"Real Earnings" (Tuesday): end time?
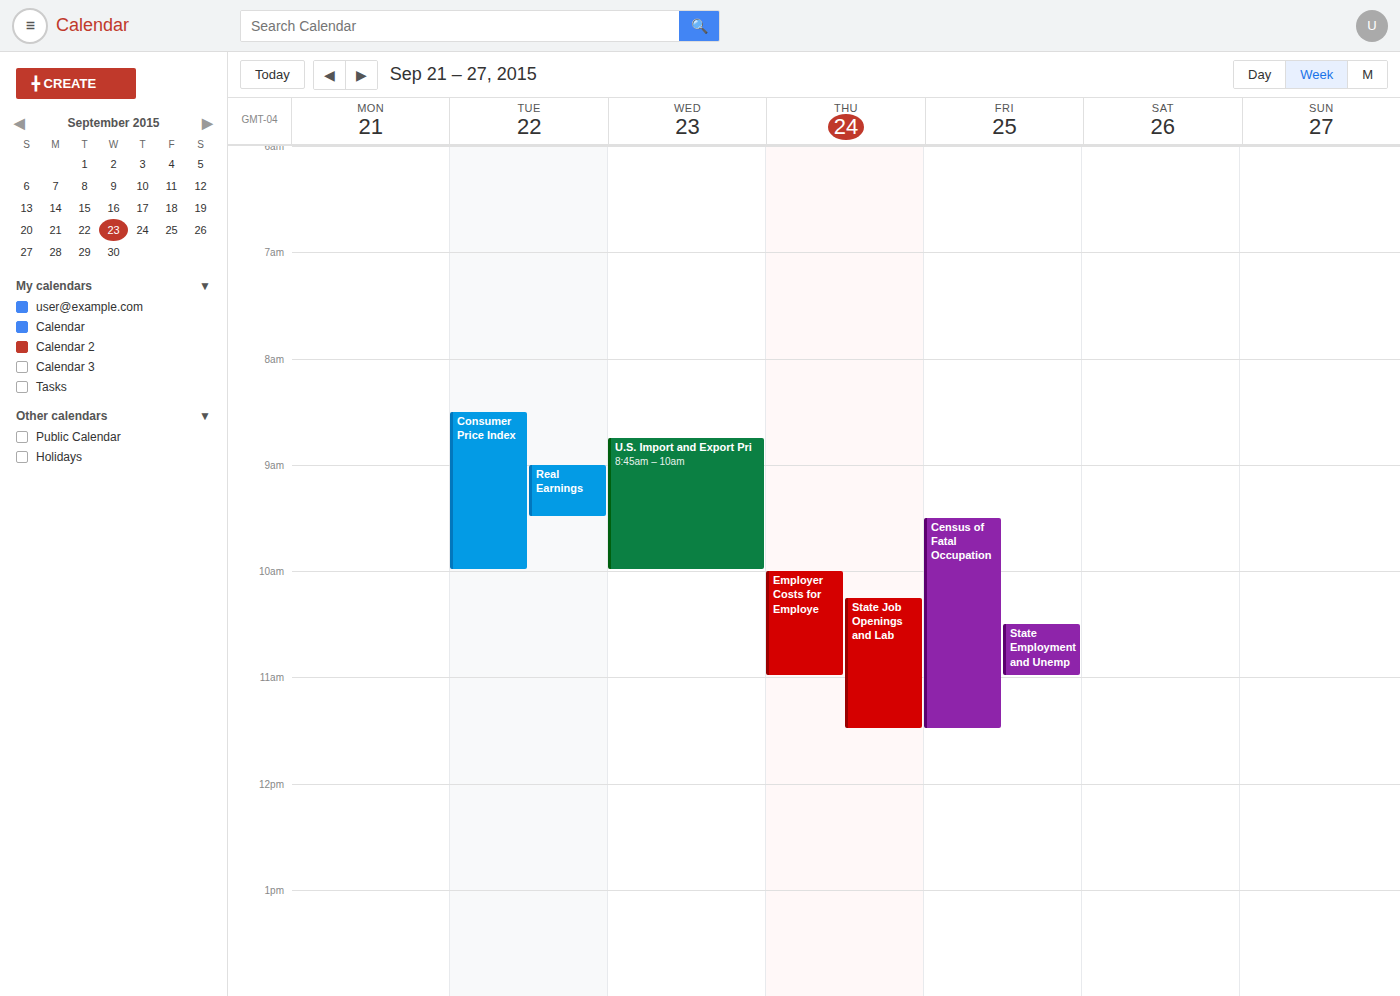
9:30 AM